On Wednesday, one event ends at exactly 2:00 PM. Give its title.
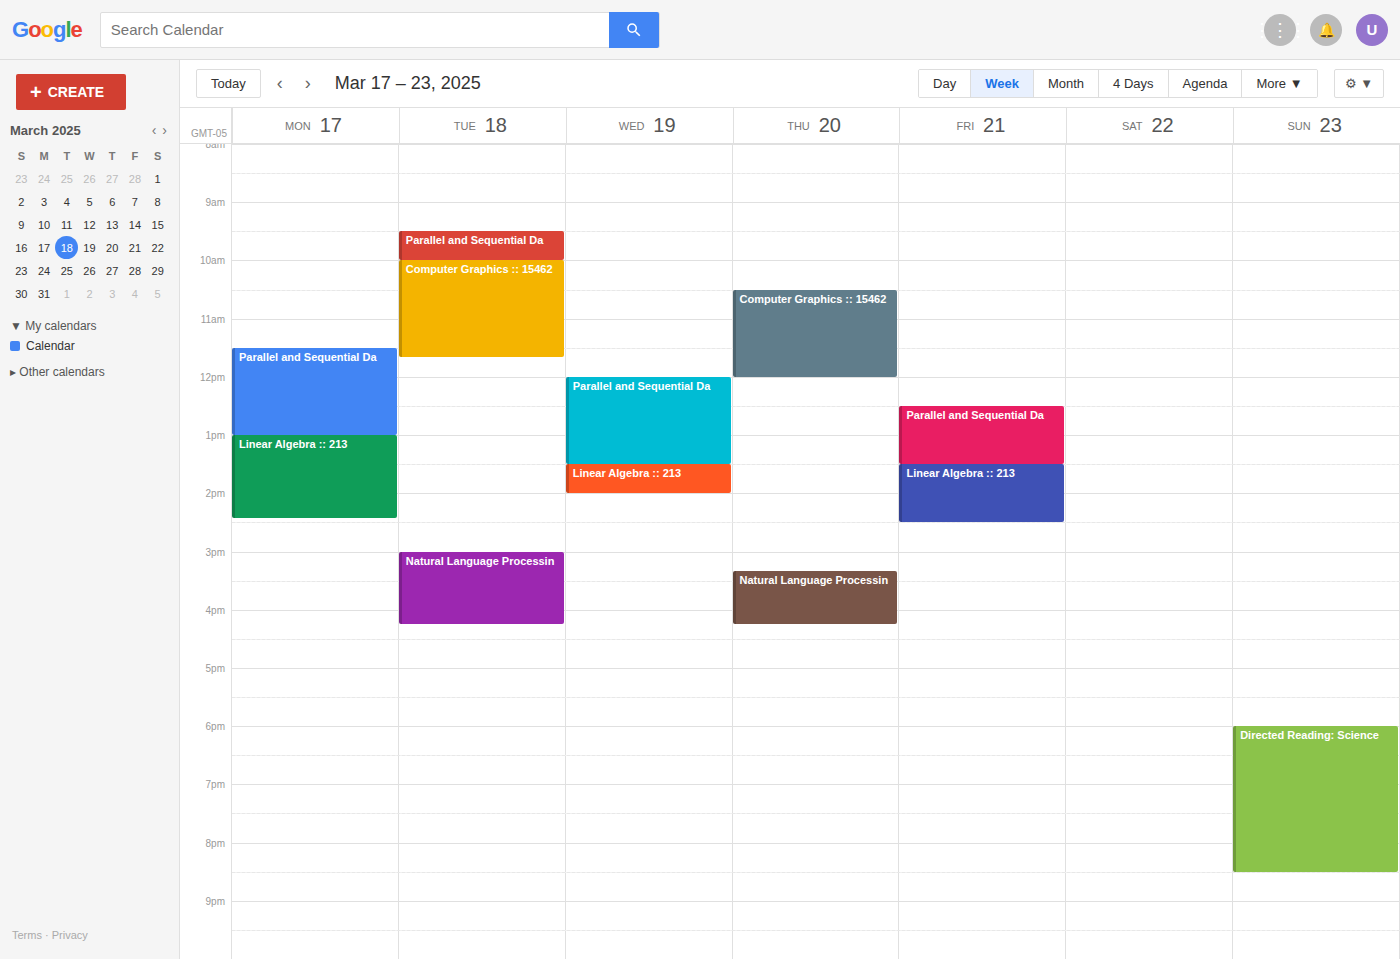
"Linear Algebra :: 213"